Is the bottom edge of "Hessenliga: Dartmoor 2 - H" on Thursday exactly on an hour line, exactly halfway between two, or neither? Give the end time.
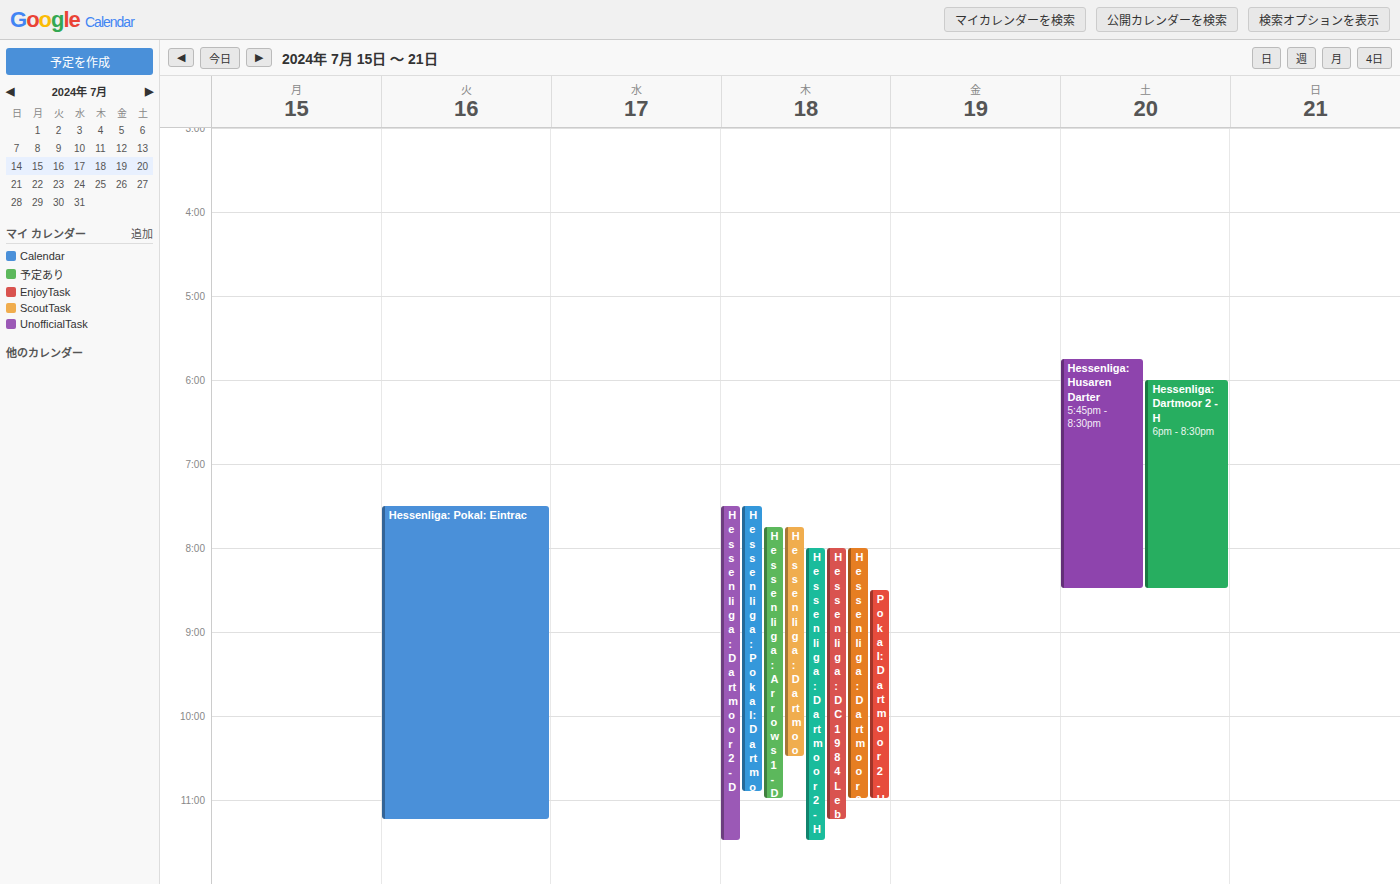
23:30 -- halfway between the 23:00 and 24:00 lines.